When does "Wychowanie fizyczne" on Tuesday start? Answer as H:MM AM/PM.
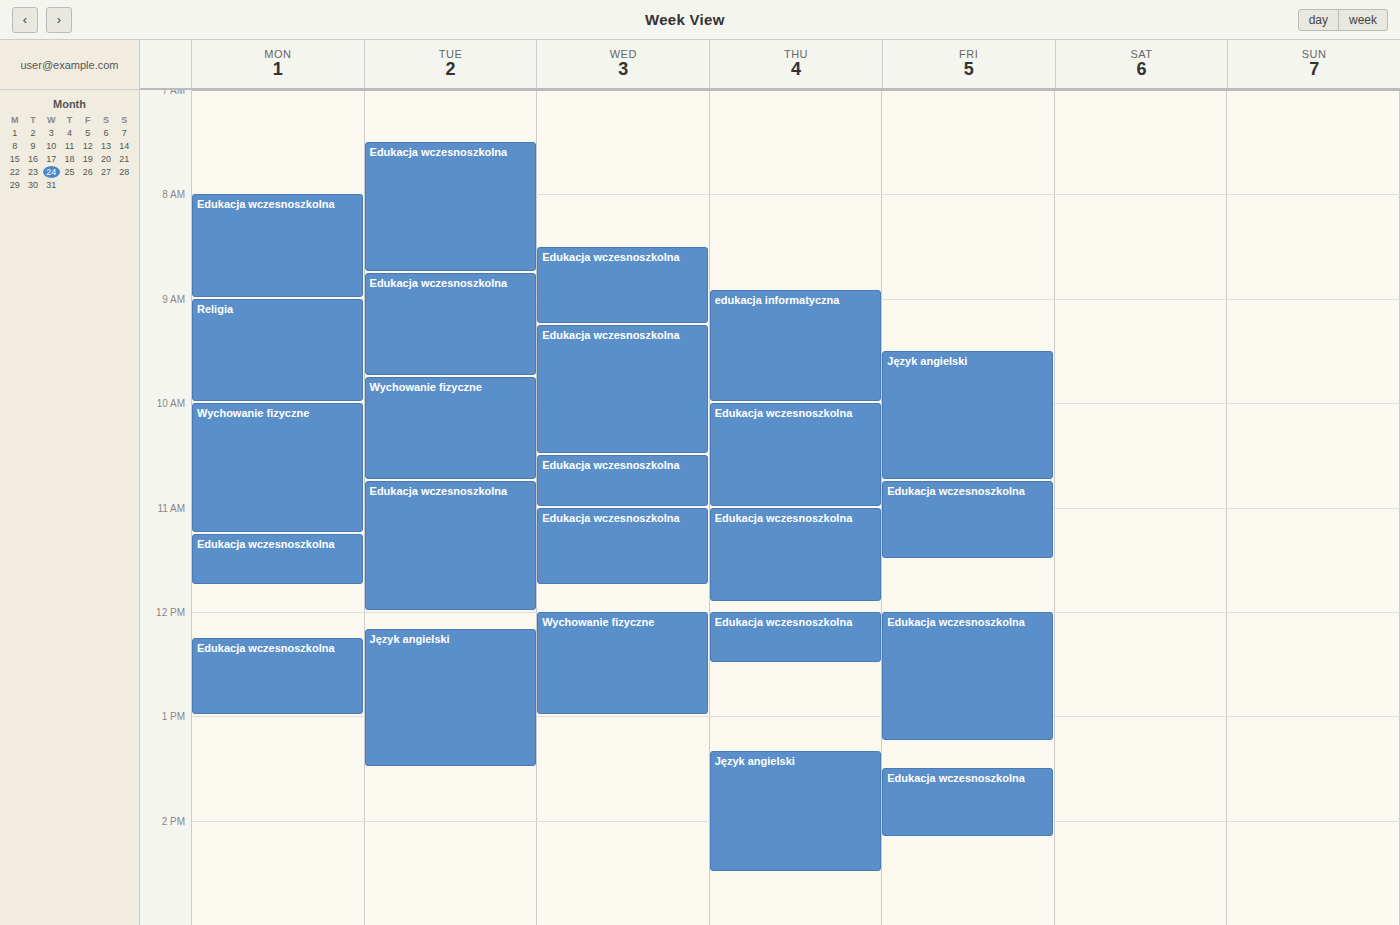
9:45 AM